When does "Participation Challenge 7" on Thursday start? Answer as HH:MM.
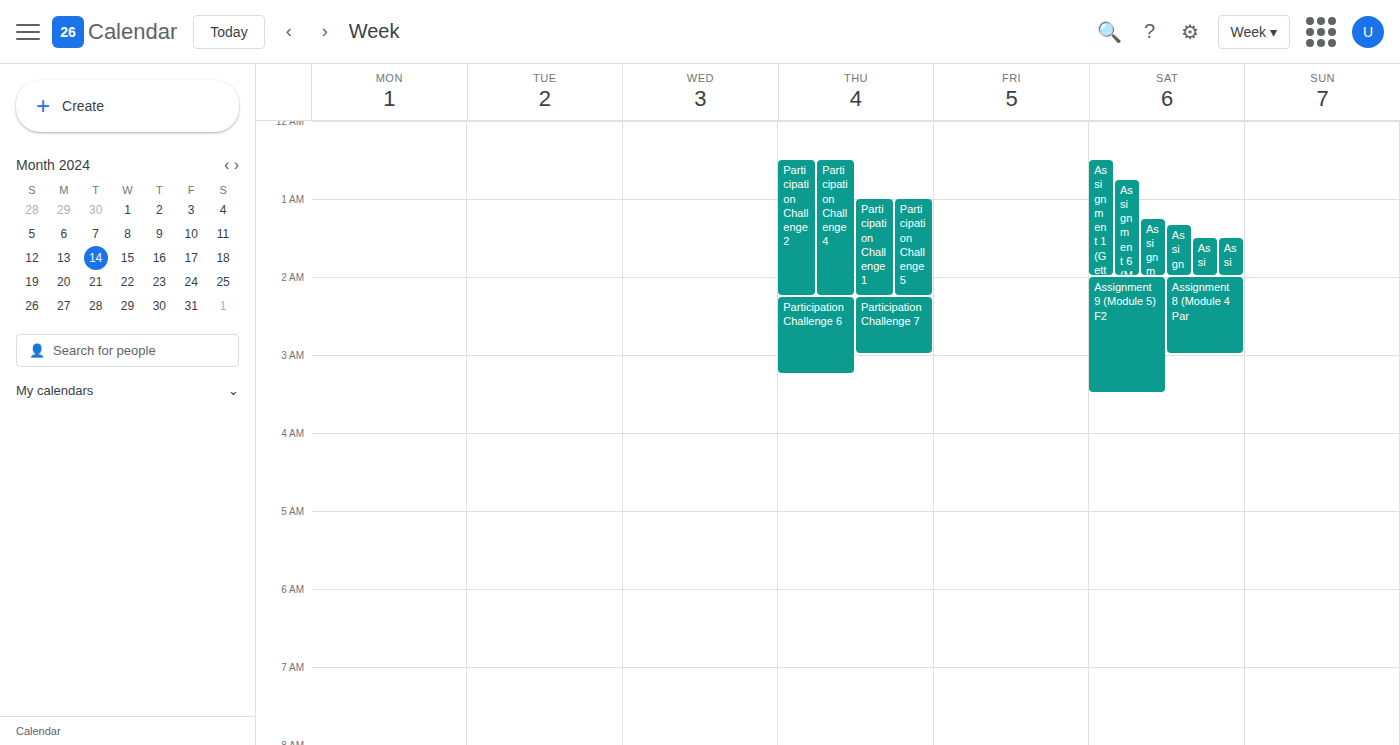
02:15